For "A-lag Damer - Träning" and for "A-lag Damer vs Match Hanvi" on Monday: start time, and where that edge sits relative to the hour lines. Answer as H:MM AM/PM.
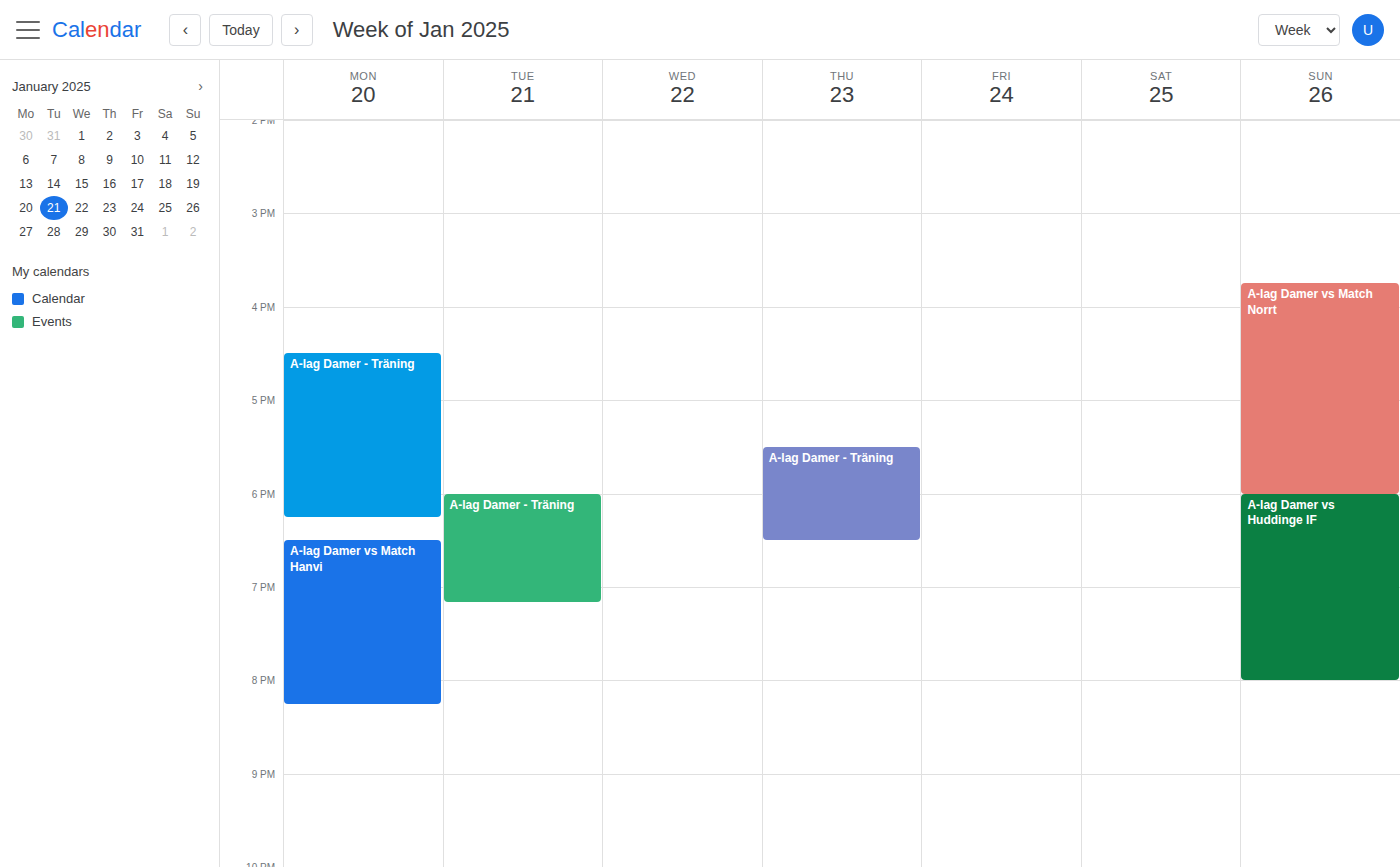
"A-lag Damer - Träning": 4:30 PM, halfway between the 4 PM and 5 PM lines. "A-lag Damer vs Match Hanvi": 6:30 PM, halfway between the 6 PM and 7 PM lines.